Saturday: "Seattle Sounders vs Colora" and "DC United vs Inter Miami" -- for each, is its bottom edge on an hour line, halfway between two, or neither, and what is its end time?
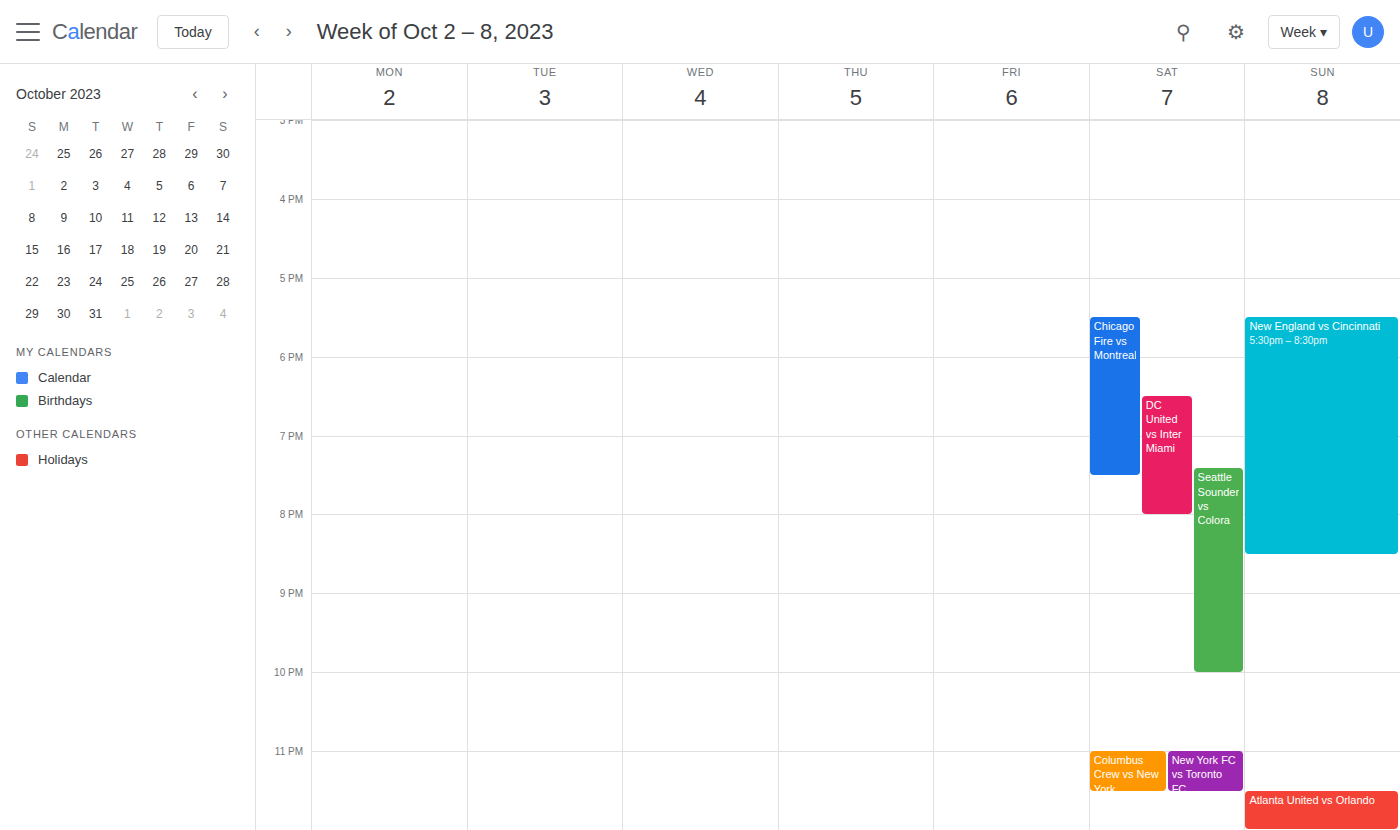
"Seattle Sounders vs Colora": 10:00 PM, exactly on the 10 PM line. "DC United vs Inter Miami": 8:00 PM, exactly on the 8 PM line.